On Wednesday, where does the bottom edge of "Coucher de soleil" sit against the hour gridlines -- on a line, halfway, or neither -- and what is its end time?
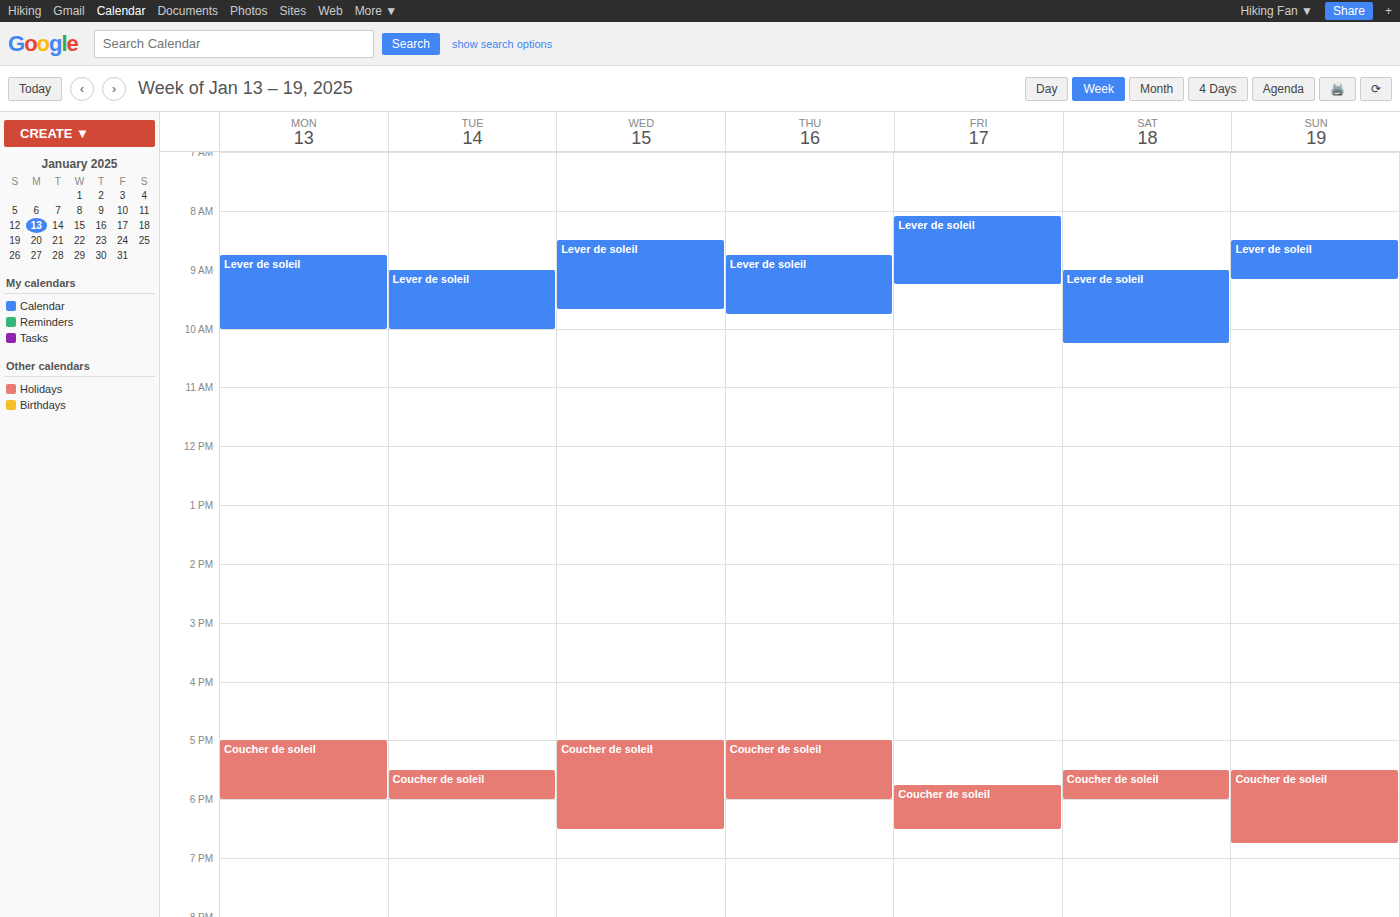
18:30 -- halfway between the 18:00 and 19:00 lines.